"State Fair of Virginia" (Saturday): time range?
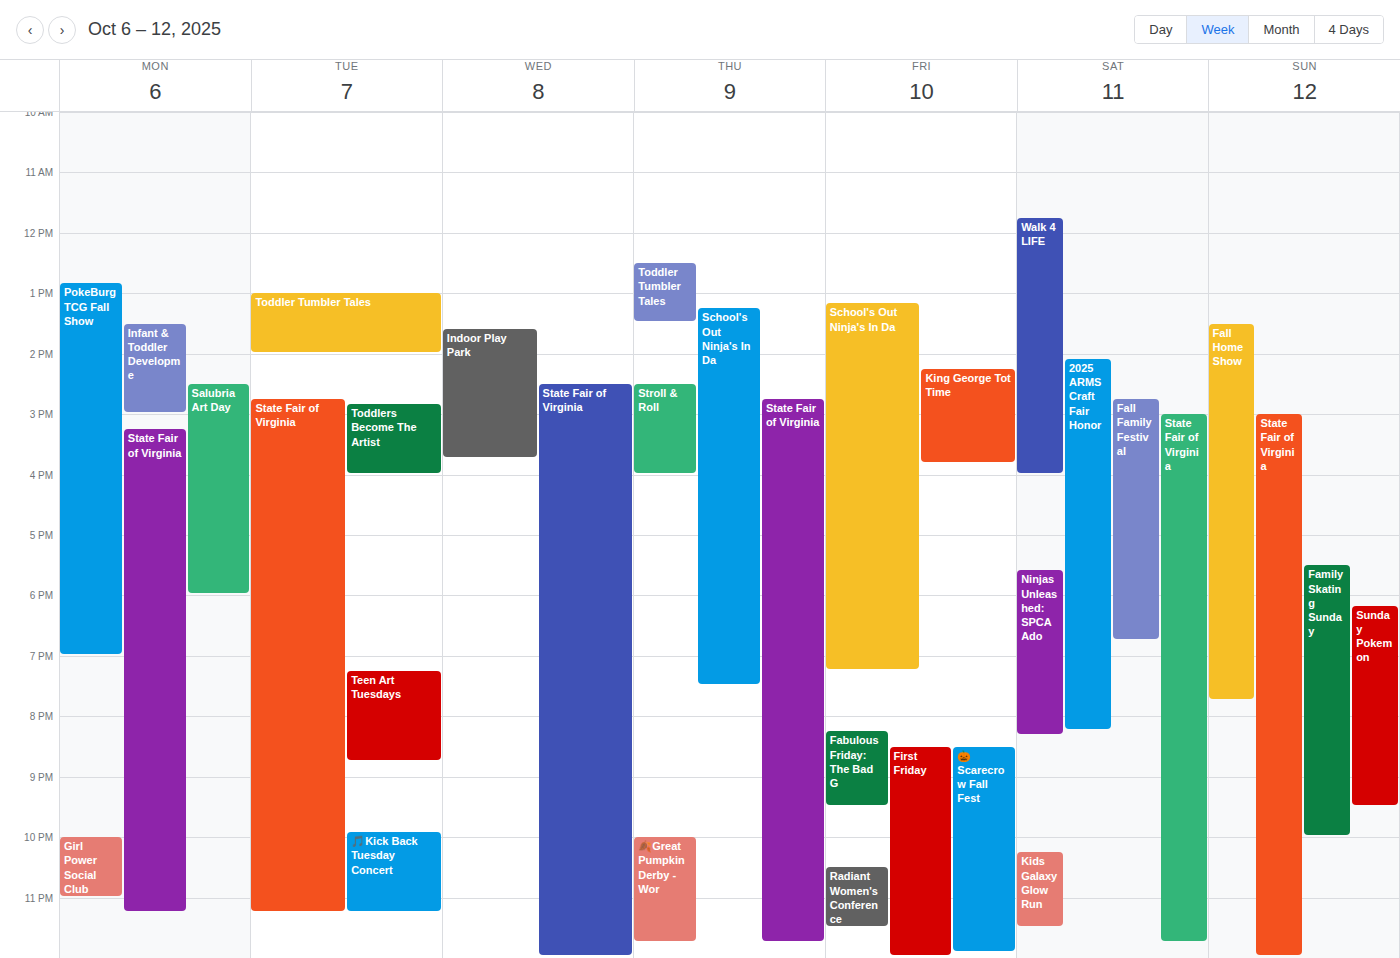
3:00 PM to 11:45 PM